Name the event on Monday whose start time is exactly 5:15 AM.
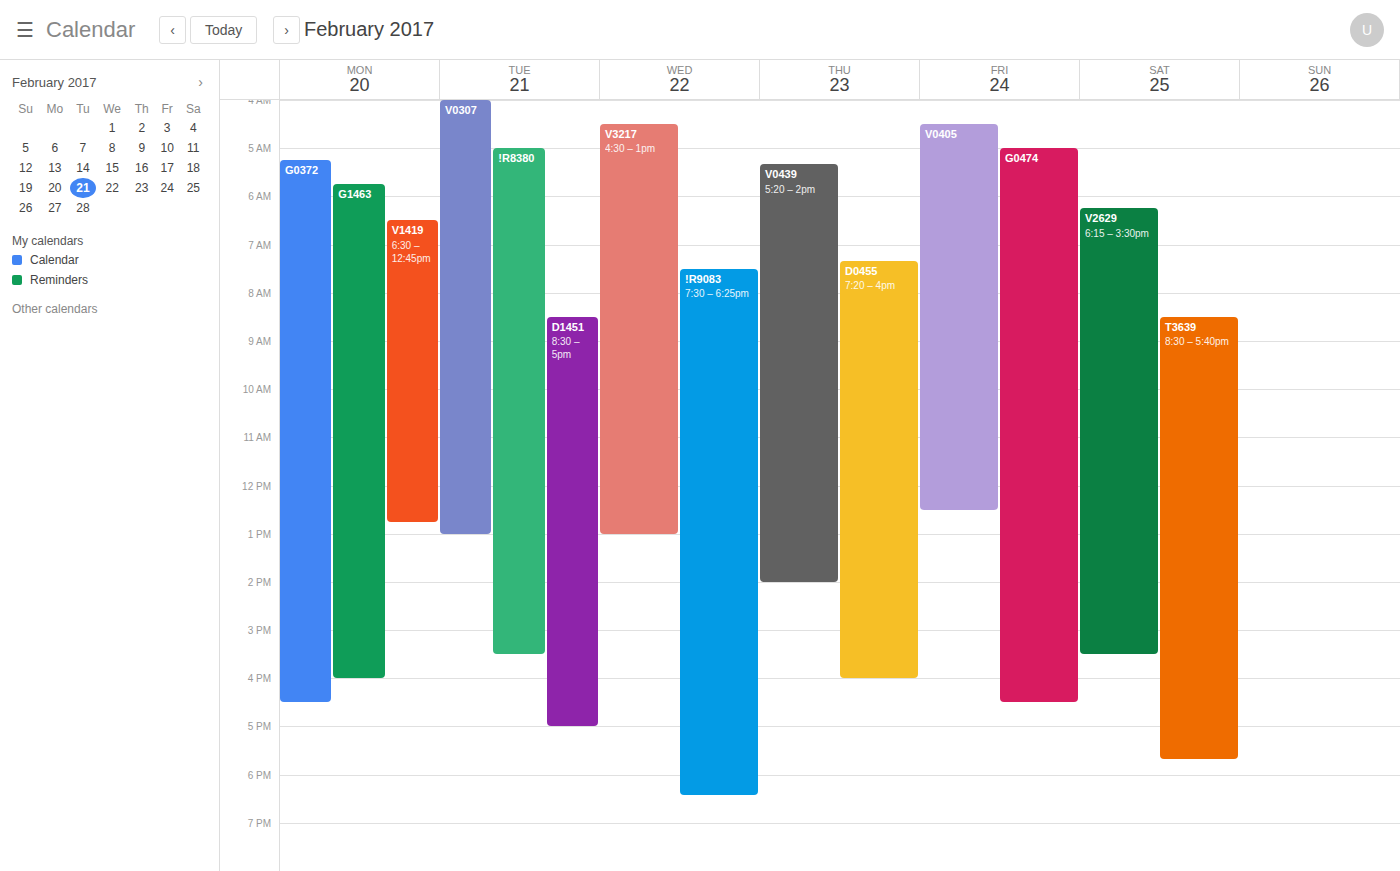
"G0372"